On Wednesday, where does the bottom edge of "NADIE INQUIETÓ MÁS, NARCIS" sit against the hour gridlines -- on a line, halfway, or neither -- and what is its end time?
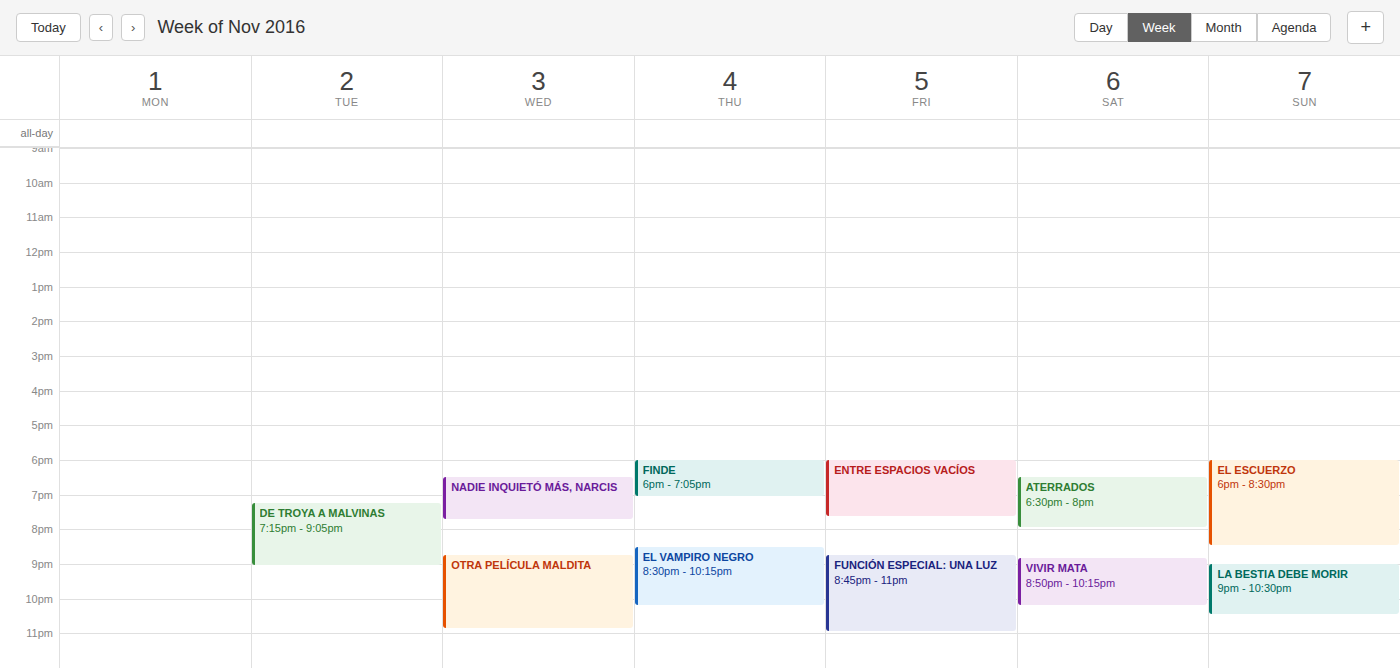
7:45 PM -- neither: three quarters of the way from the 7 PM line to the 8 PM line.